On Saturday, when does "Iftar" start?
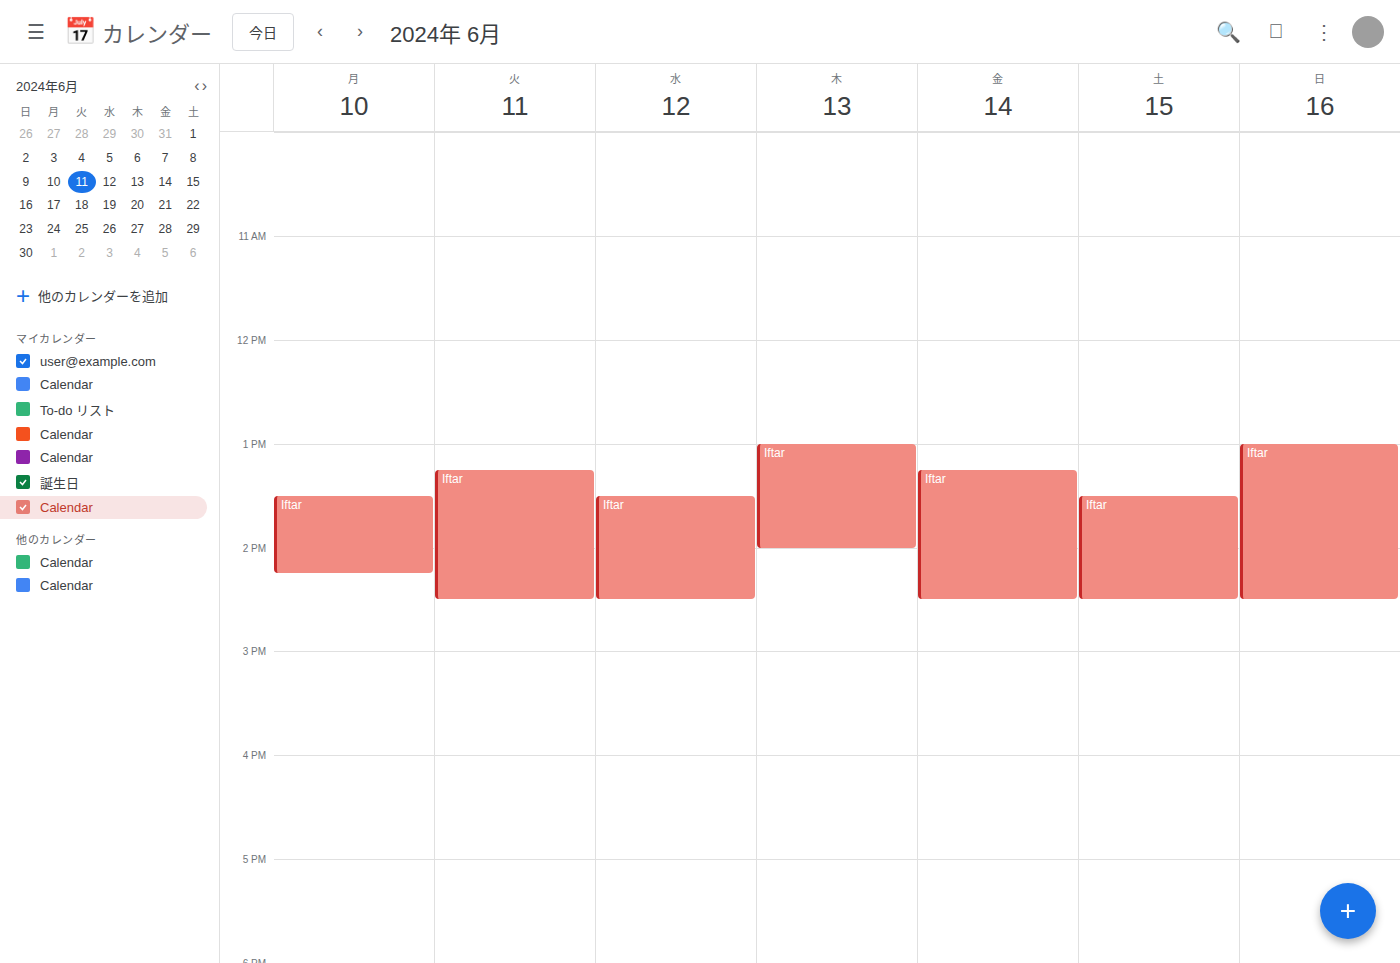
1:30 PM